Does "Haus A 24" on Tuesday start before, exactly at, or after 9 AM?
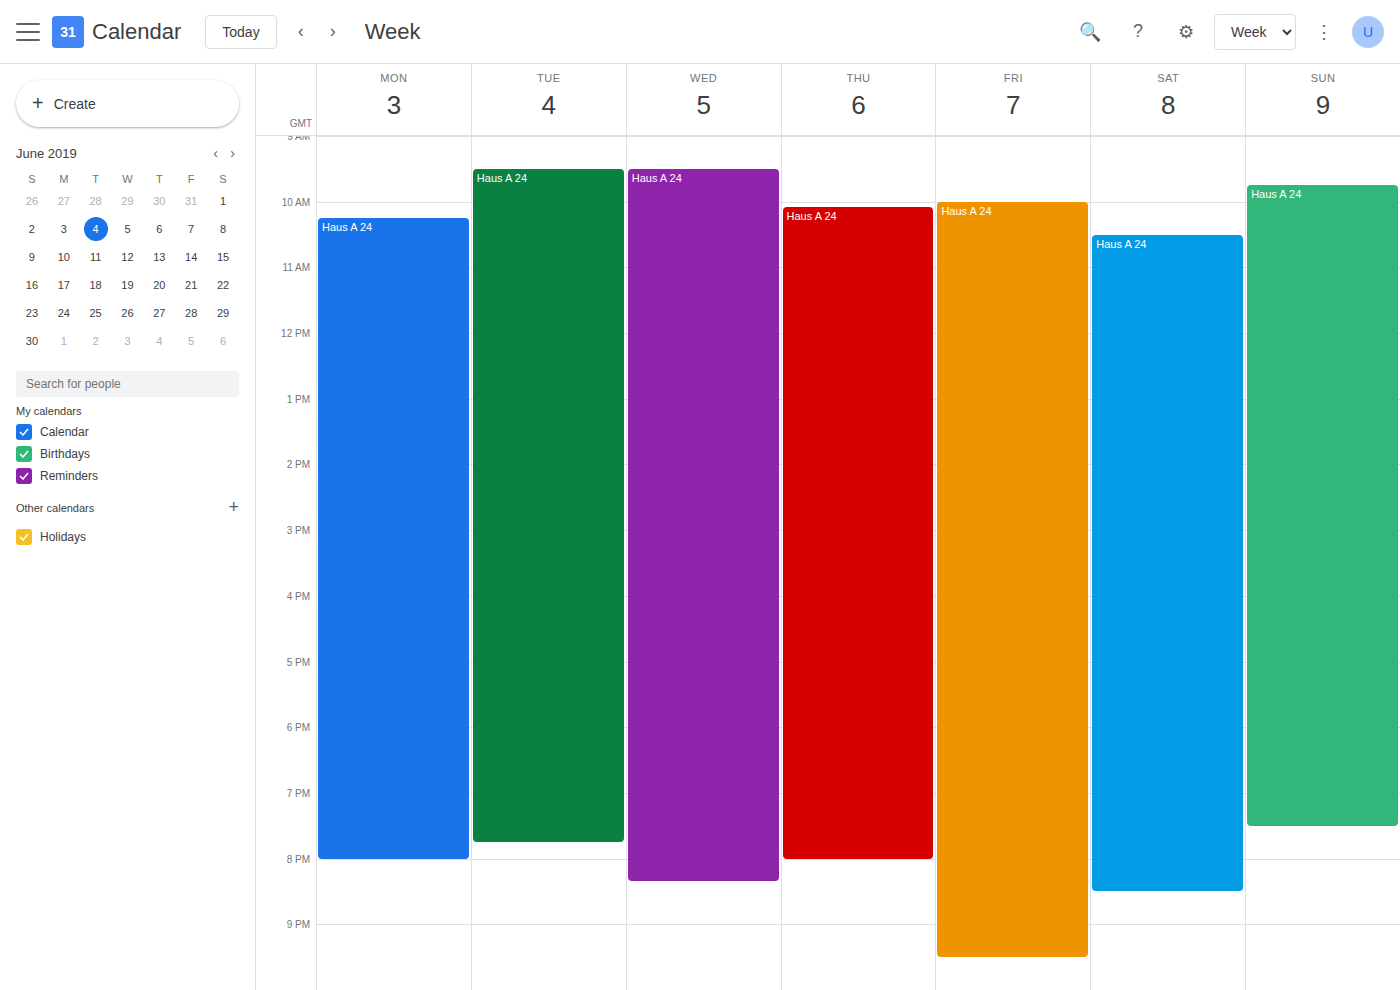
9:30 AM -- after 9 AM, 30 minutes below the 9 AM line.